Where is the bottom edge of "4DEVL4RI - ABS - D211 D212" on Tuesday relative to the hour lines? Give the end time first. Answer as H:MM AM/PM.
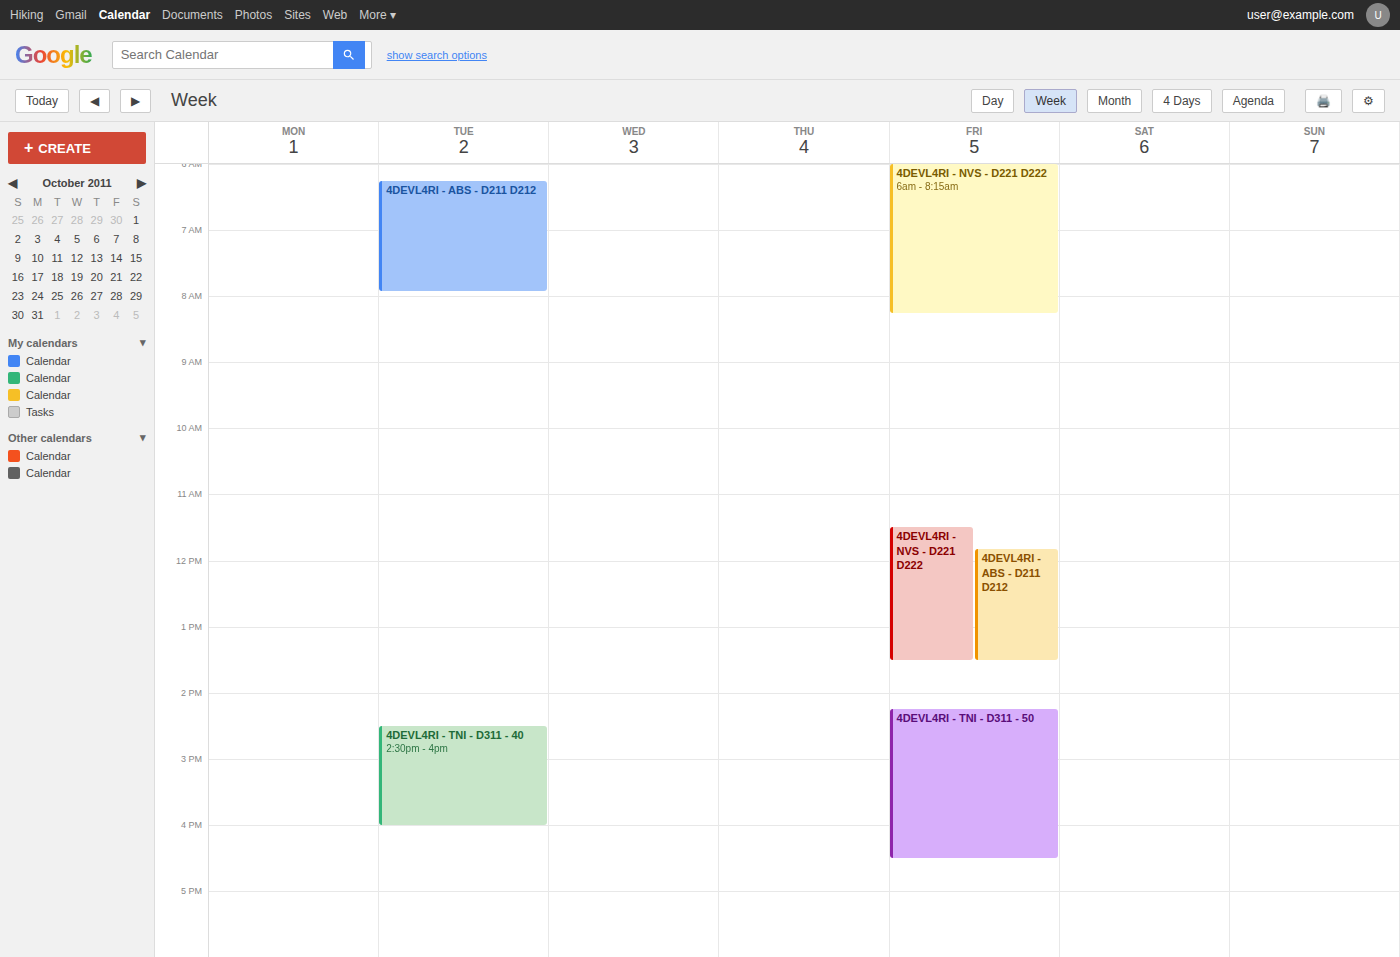
7:55 AM -- neither: 55 minutes below the 7 AM line and 5 minutes above the 8 AM line.